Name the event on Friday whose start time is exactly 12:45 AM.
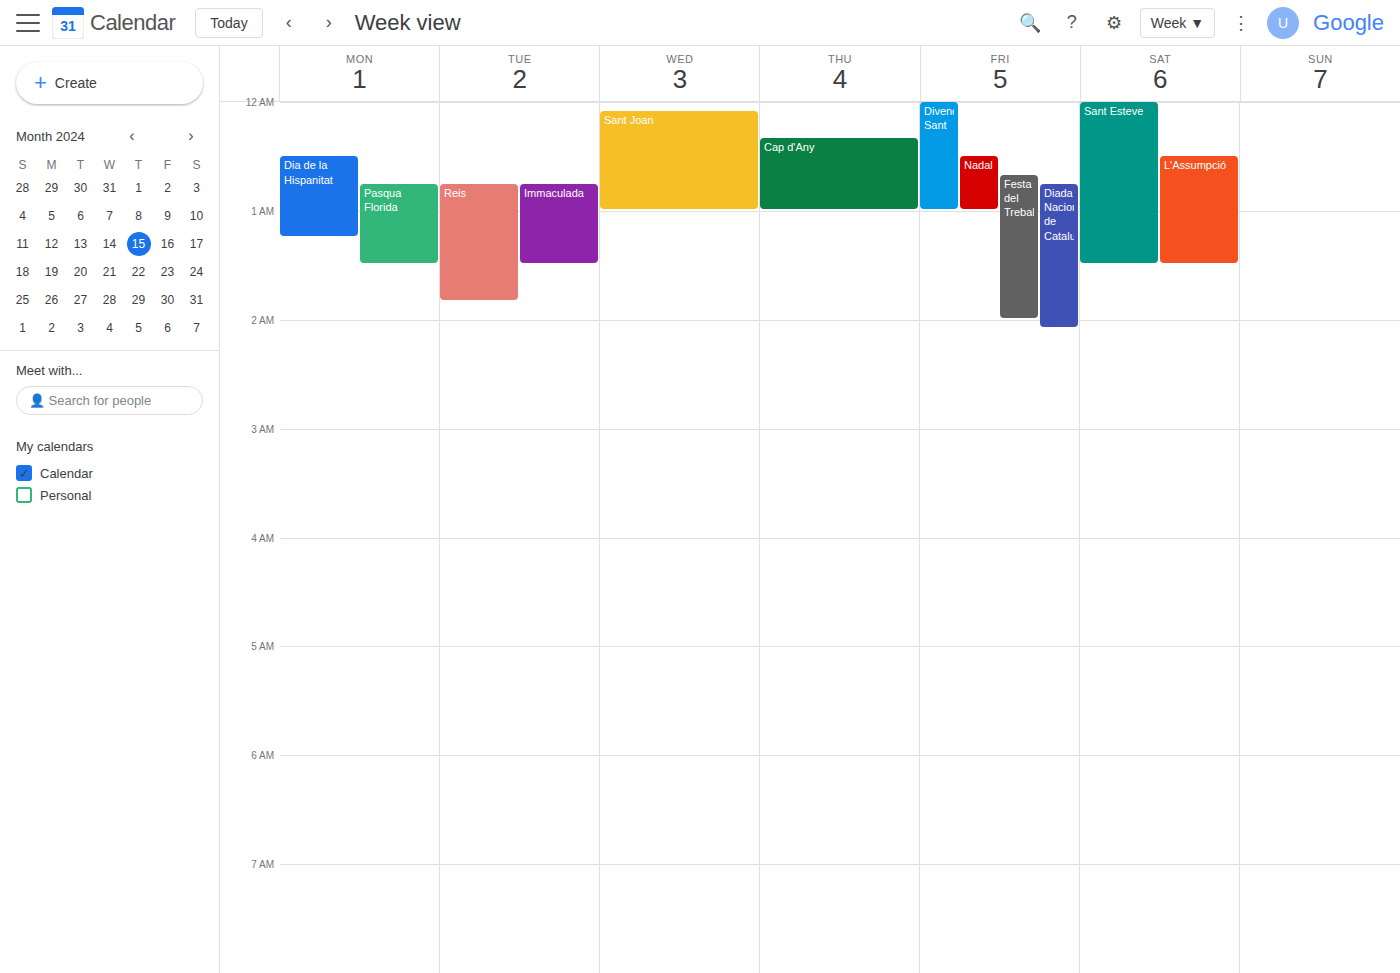
"Diada Nacional de Cataluny"